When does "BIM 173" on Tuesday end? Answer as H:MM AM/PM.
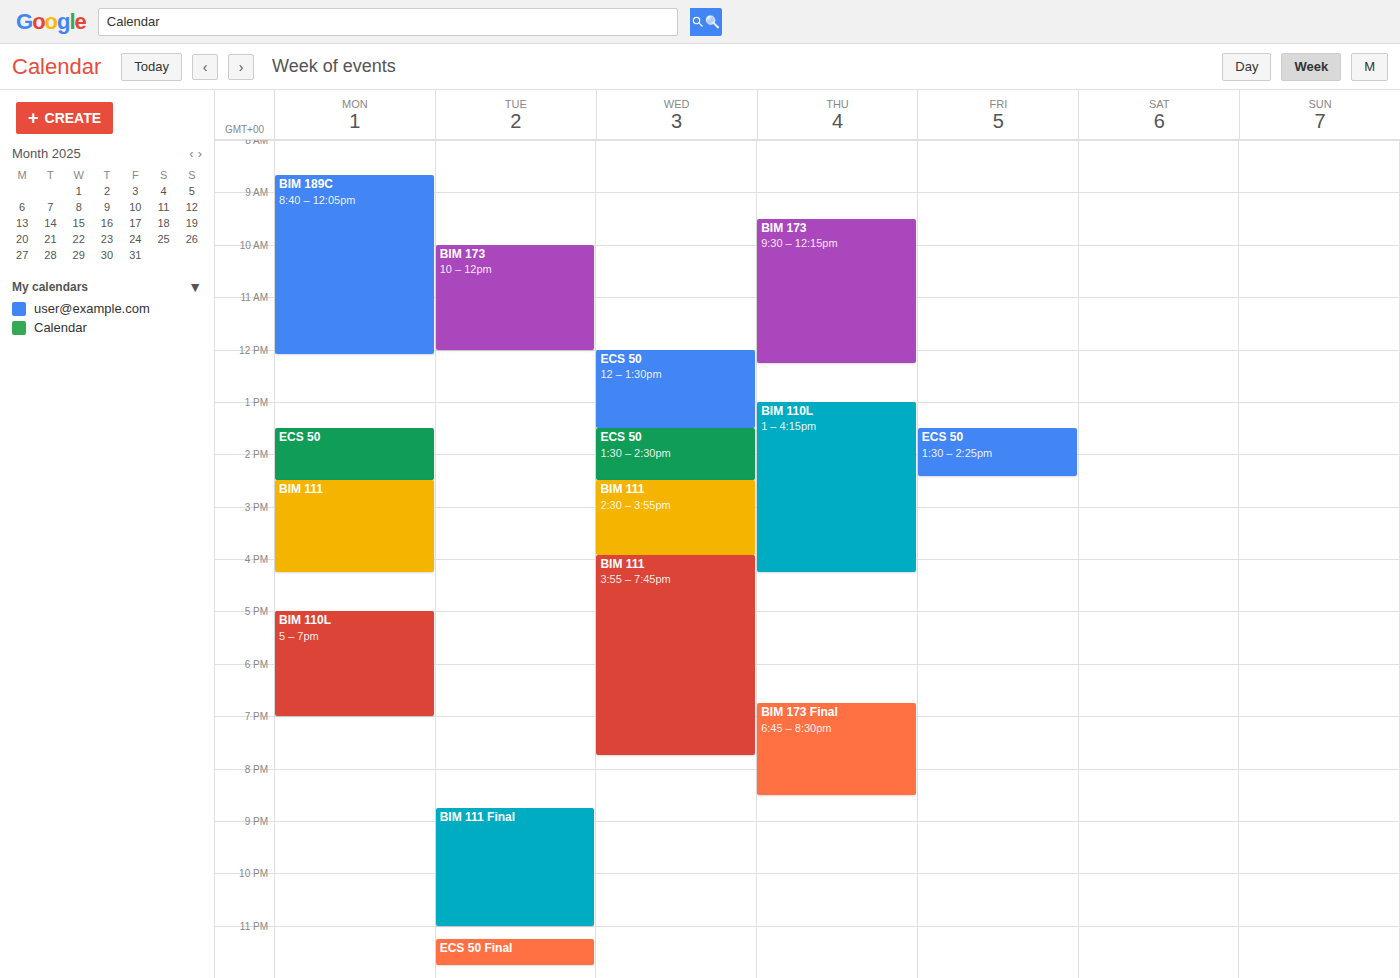
12:00 PM